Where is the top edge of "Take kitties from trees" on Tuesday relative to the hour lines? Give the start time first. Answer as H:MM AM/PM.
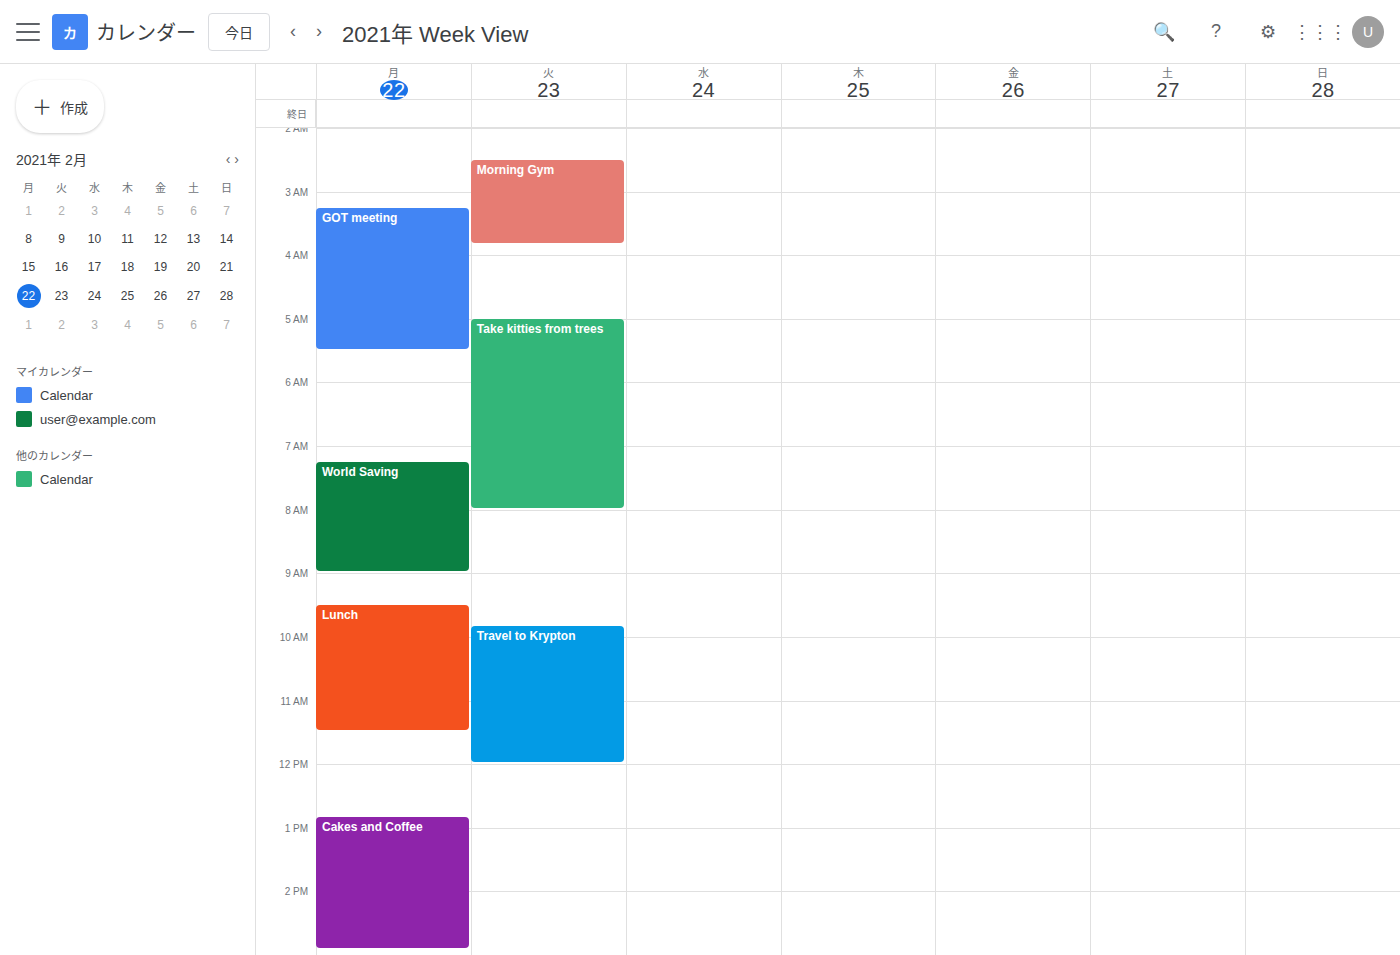
5:00 AM -- exactly on the 5 AM line.